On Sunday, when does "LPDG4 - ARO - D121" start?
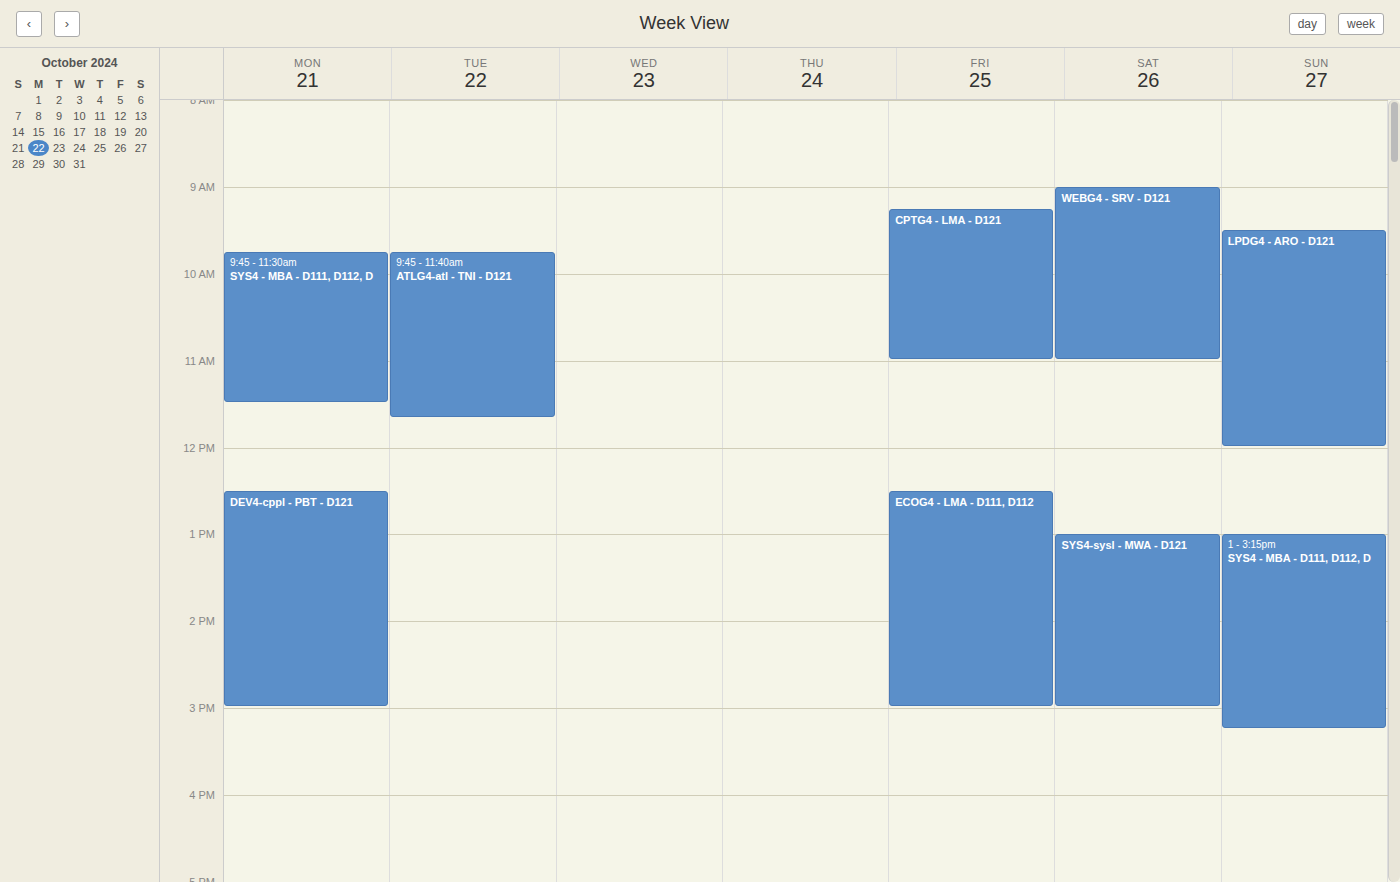
9:30 AM